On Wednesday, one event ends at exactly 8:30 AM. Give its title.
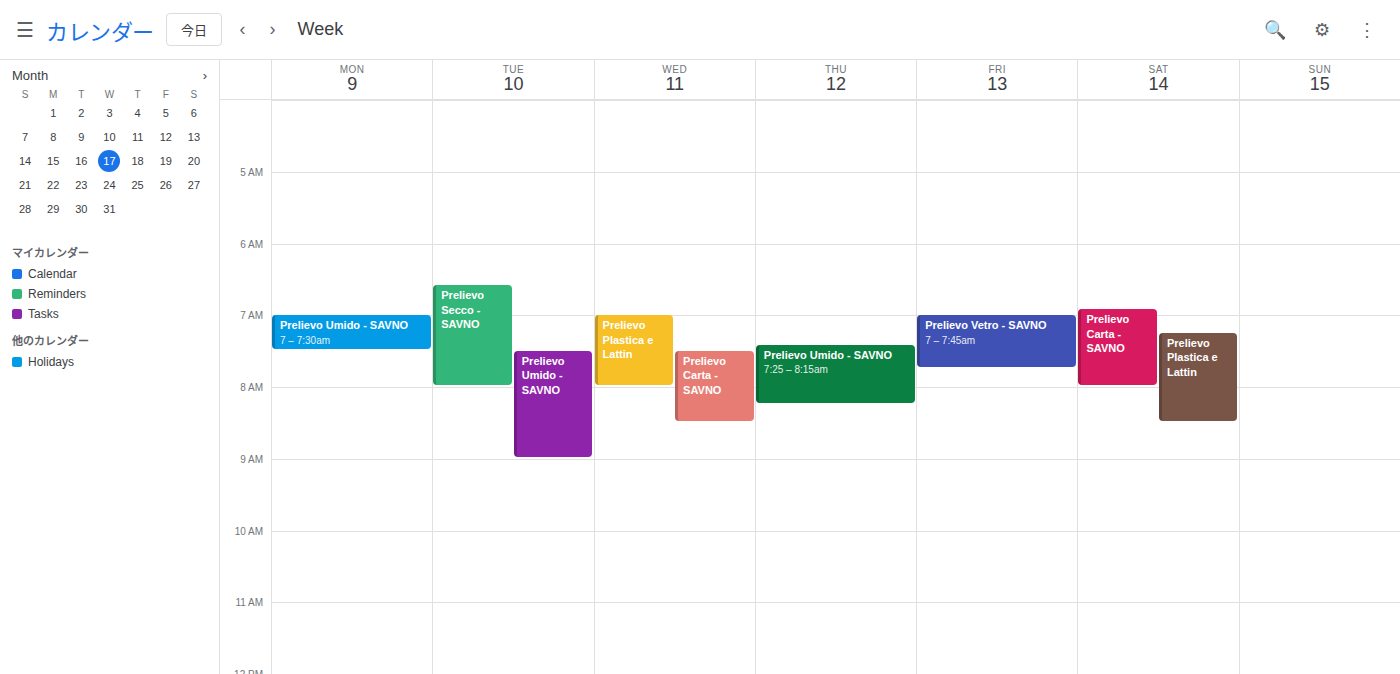
"Prelievo Carta - SAVNO"